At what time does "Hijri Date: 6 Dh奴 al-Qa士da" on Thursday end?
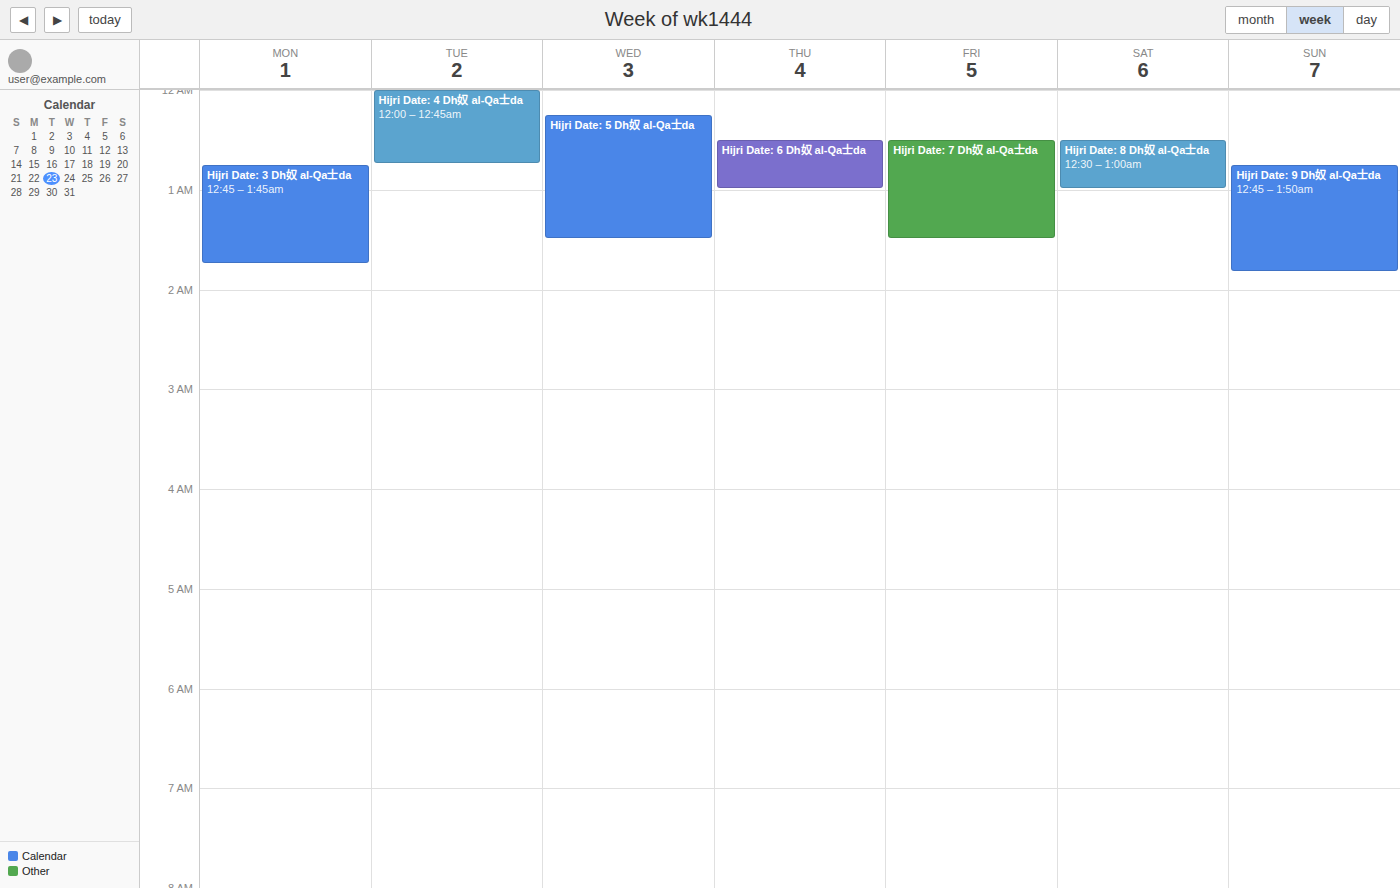
1:00 AM